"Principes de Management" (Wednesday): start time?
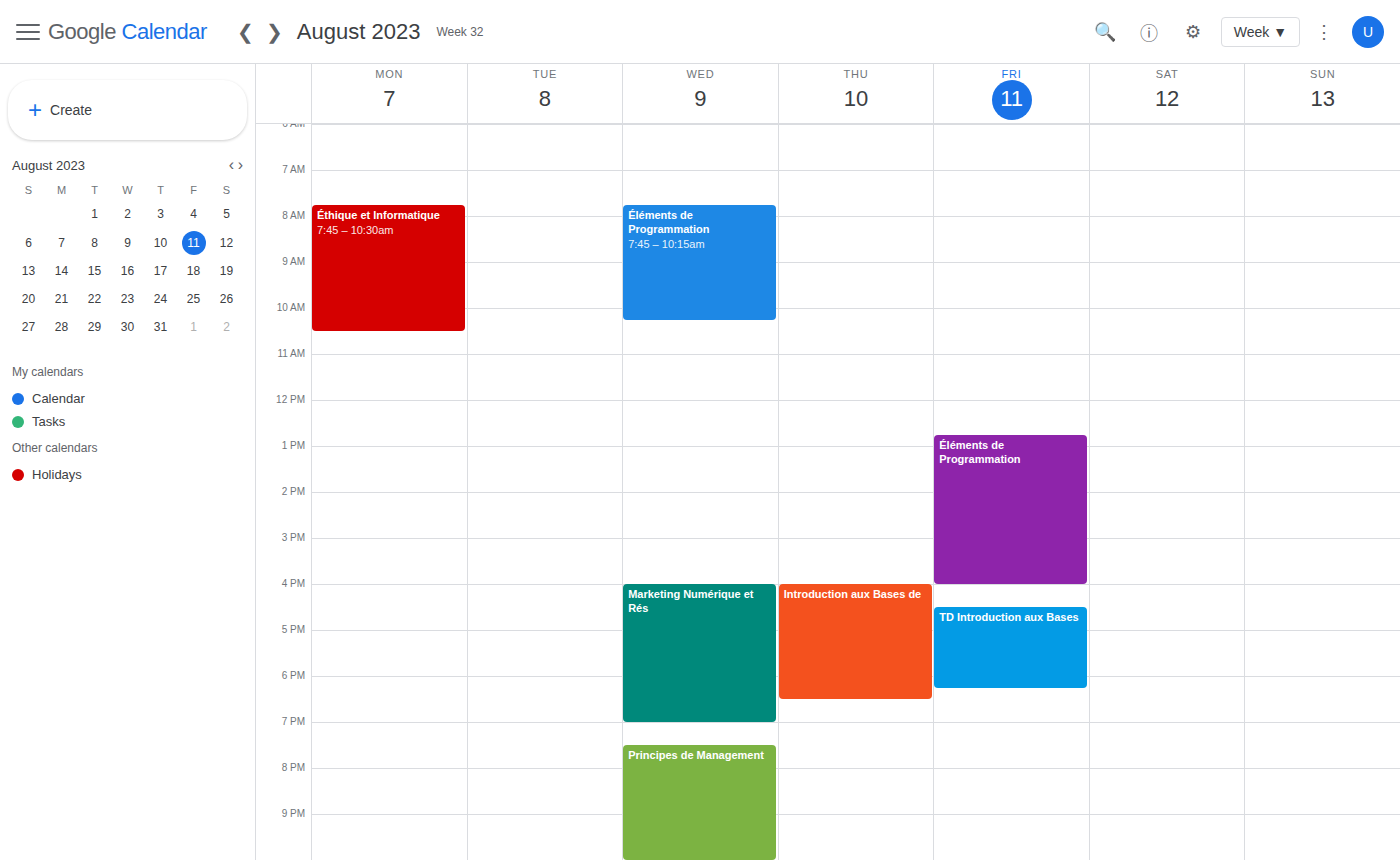
7:30 PM